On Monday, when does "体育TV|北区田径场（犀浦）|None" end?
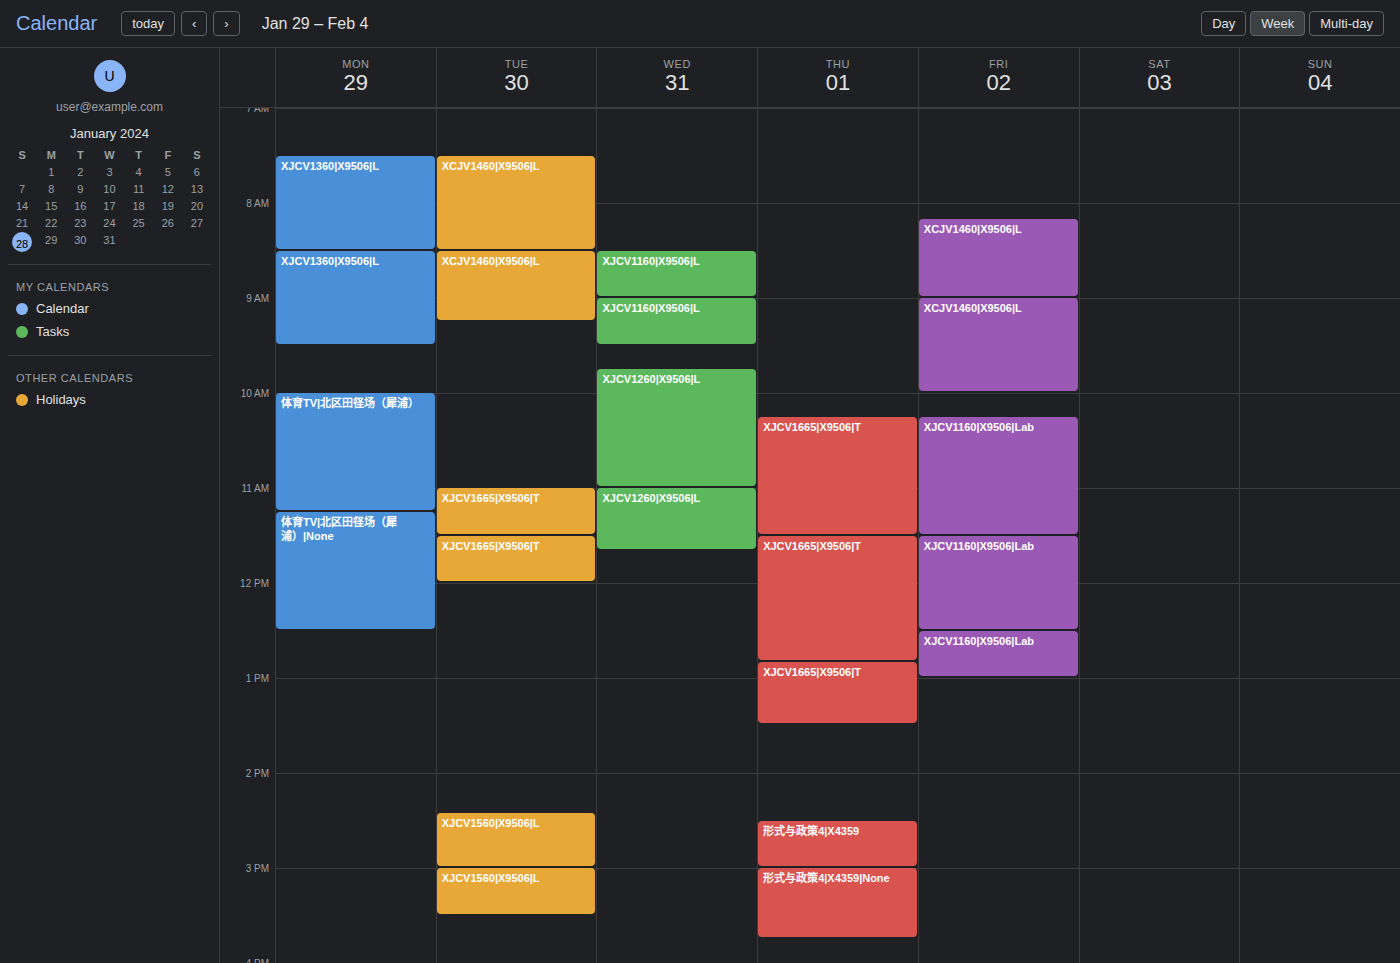
12:30 PM